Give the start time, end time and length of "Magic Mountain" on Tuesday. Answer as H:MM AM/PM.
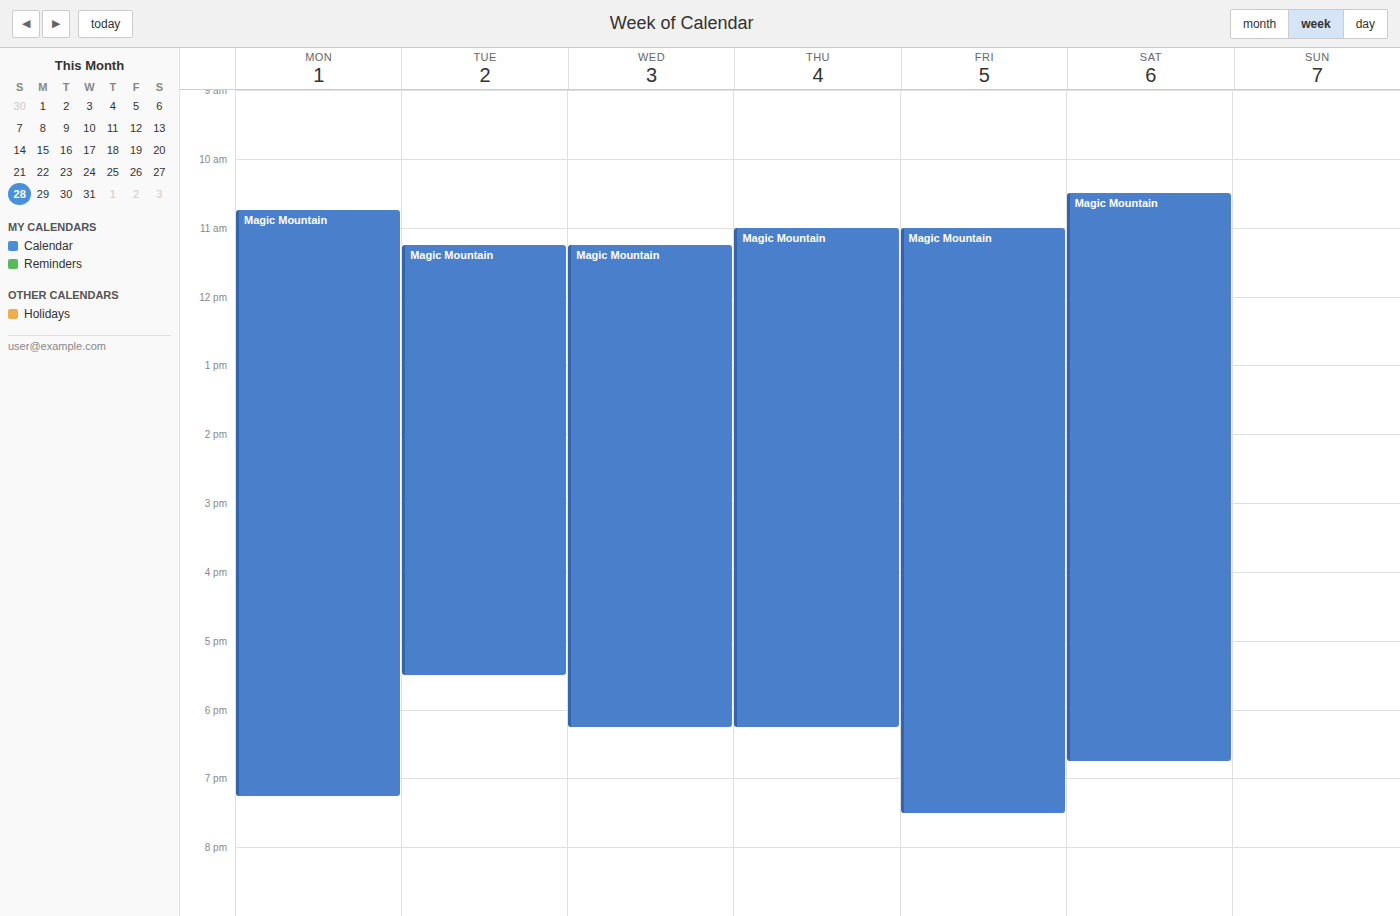
11:15 AM to 5:30 PM, 6 hours 15 minutes